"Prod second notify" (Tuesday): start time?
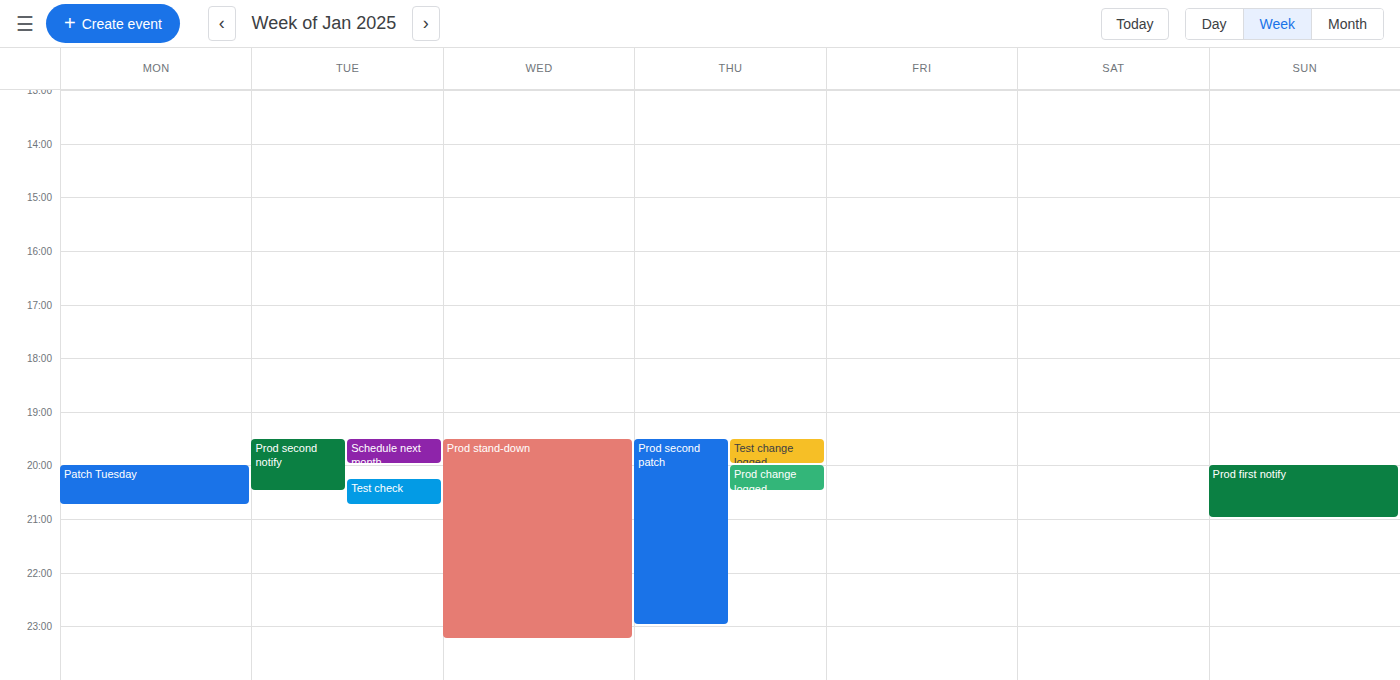
7:30 PM